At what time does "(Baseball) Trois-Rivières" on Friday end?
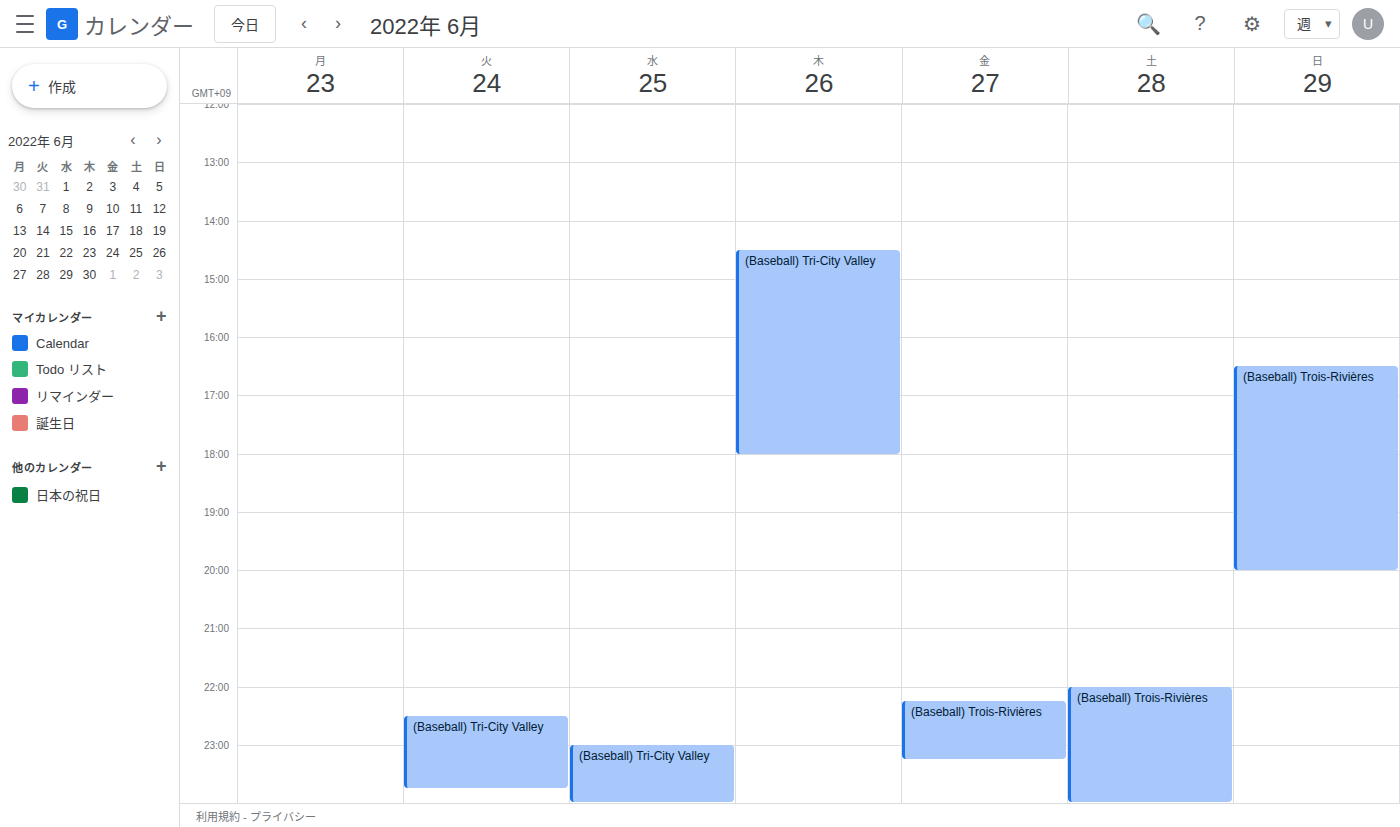
11:15 PM